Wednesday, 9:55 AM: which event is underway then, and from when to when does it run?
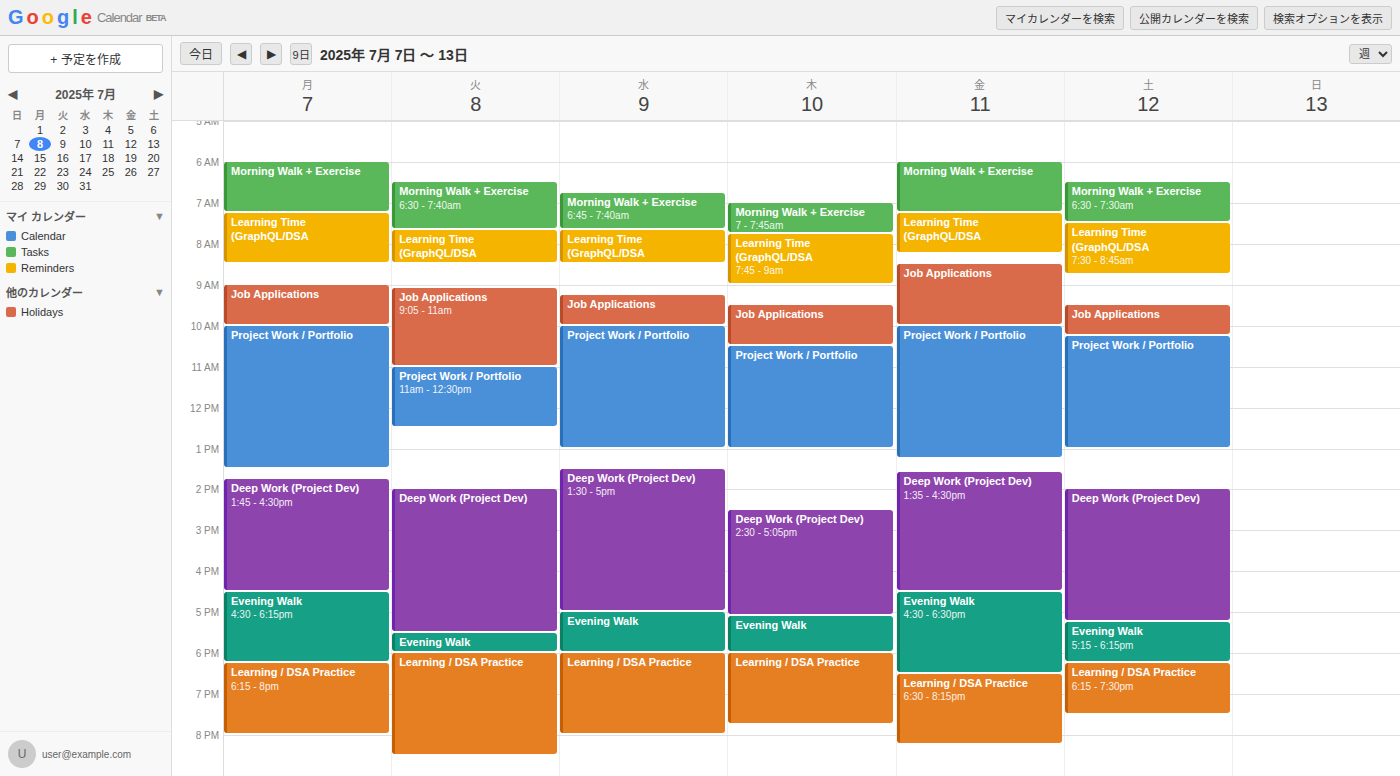
"Job Applications", 9:15 AM to 10:00 AM